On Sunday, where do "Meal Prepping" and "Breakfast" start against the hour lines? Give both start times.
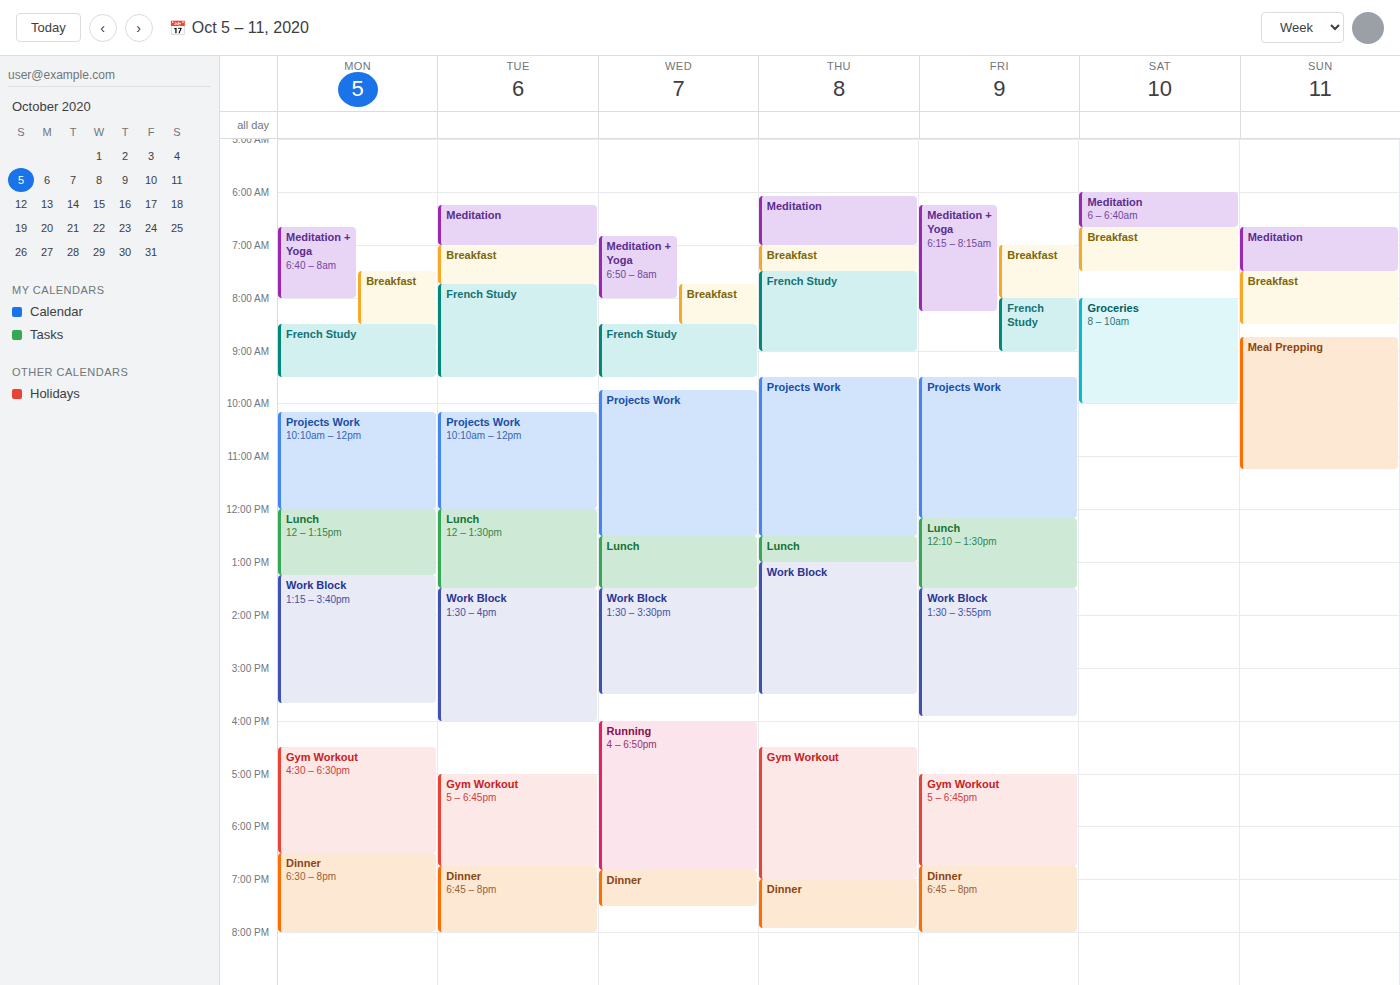
"Meal Prepping": 8:45 AM, neither: three quarters of the way from the 8 AM line to the 9 AM line. "Breakfast": 7:30 AM, halfway between the 7 AM and 8 AM lines.